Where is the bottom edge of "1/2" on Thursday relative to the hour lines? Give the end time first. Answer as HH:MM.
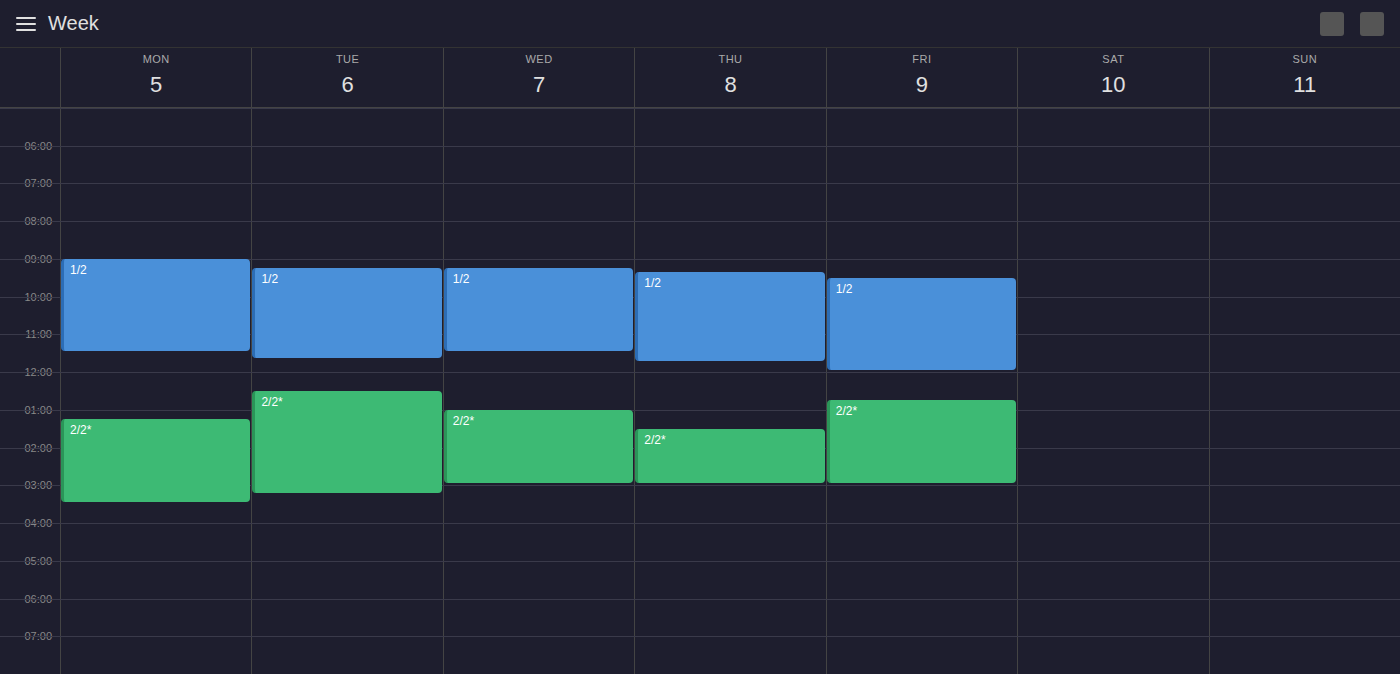
11:45 -- neither: three quarters of the way from the 11:00 line to the 12:00 line.